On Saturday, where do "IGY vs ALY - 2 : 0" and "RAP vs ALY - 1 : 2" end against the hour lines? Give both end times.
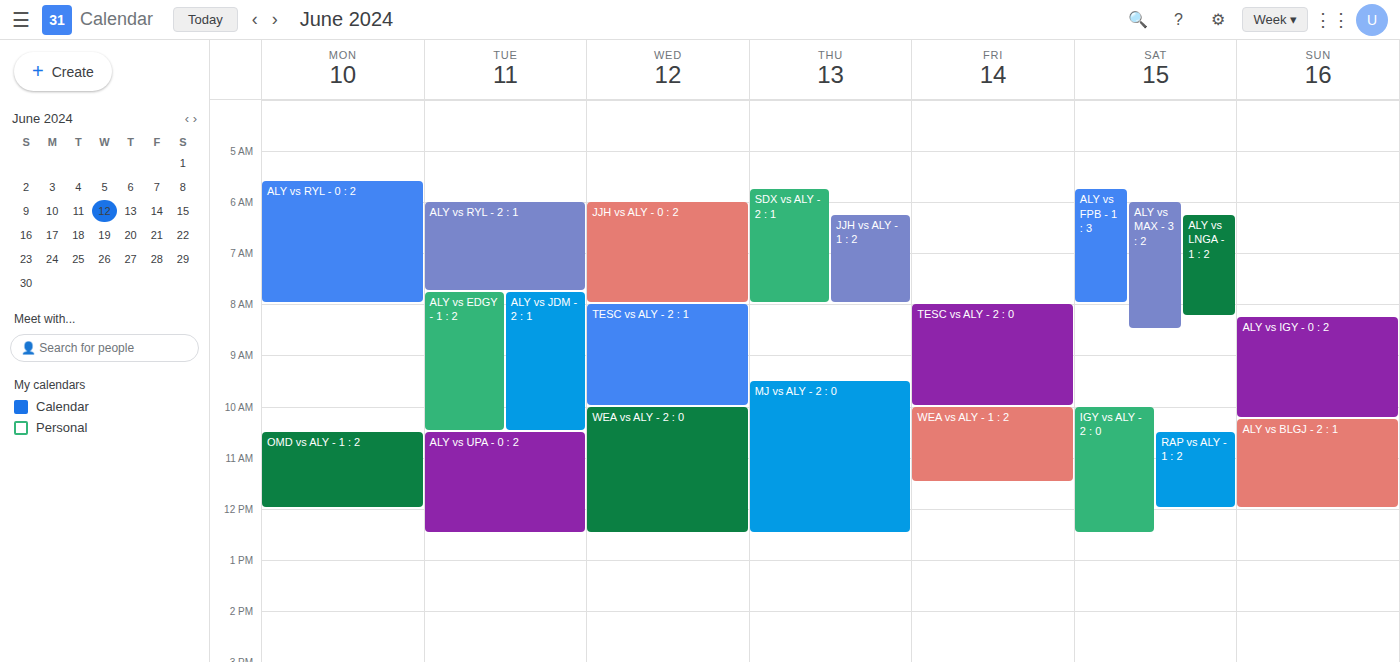
"IGY vs ALY - 2 : 0": 12:30 PM, halfway between the 12 PM and 1 PM lines. "RAP vs ALY - 1 : 2": 12:00 PM, exactly on the 12 PM line.